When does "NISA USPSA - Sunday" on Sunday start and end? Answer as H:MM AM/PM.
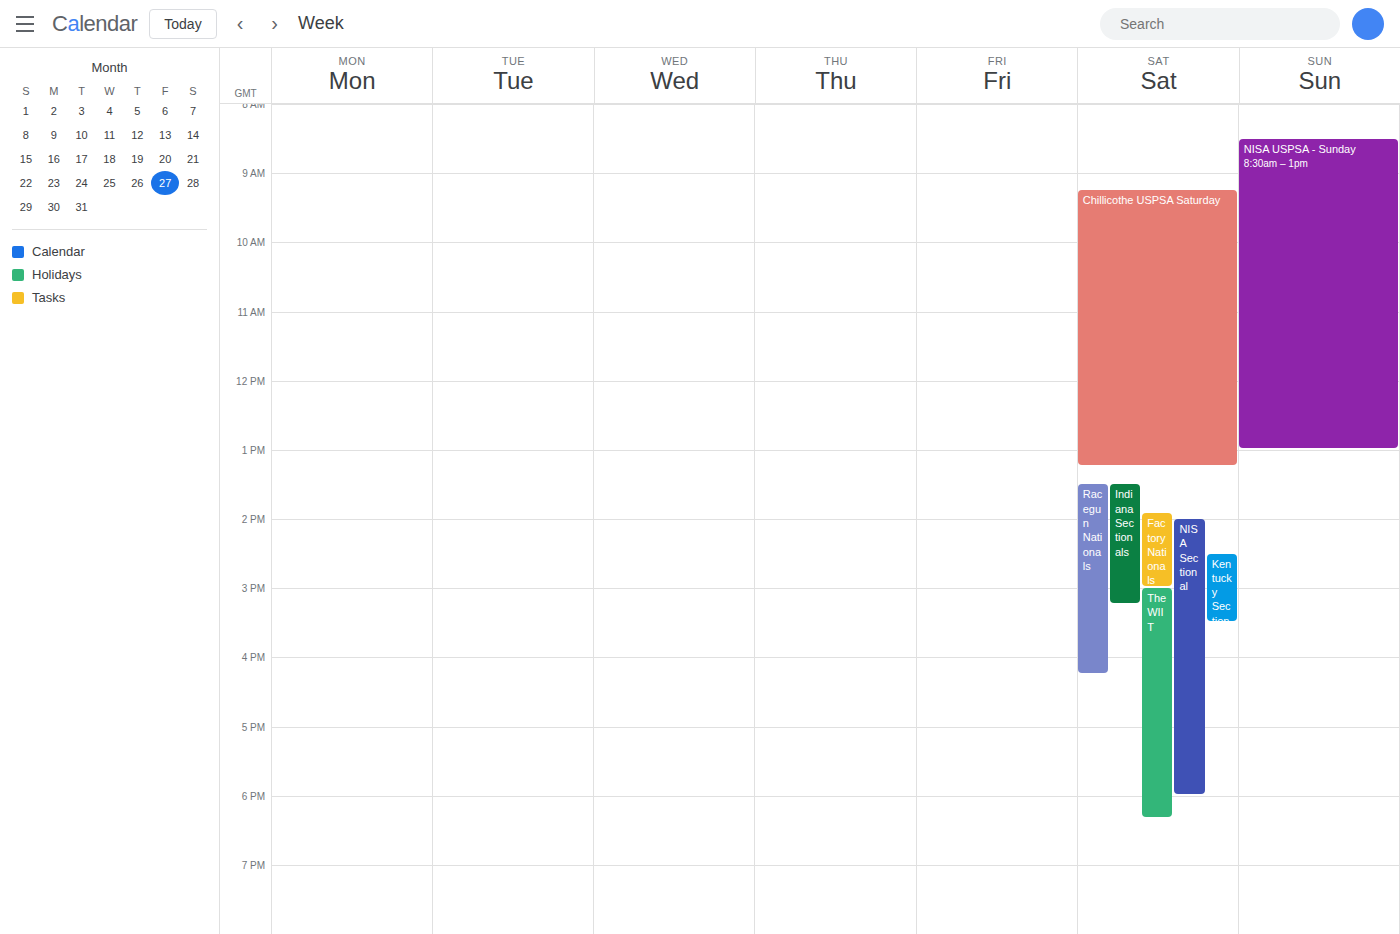
8:30 AM to 1:00 PM